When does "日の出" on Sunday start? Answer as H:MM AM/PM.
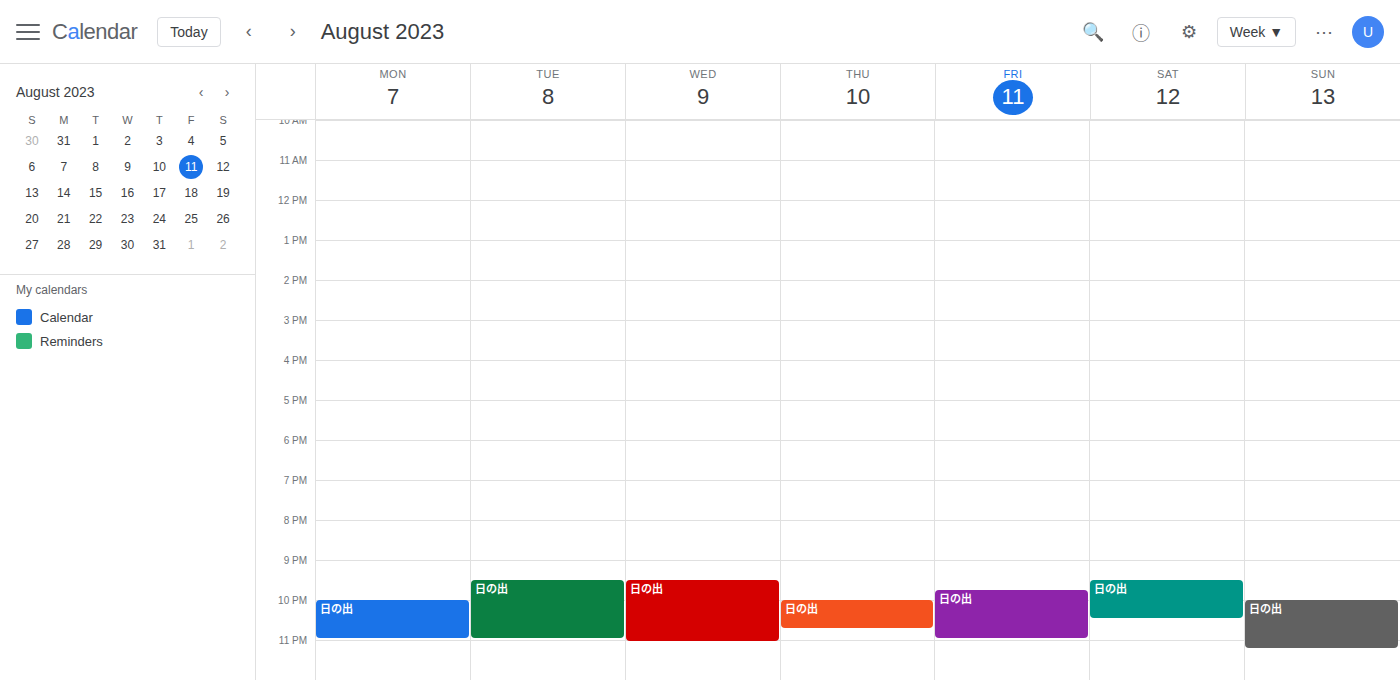
10:00 PM